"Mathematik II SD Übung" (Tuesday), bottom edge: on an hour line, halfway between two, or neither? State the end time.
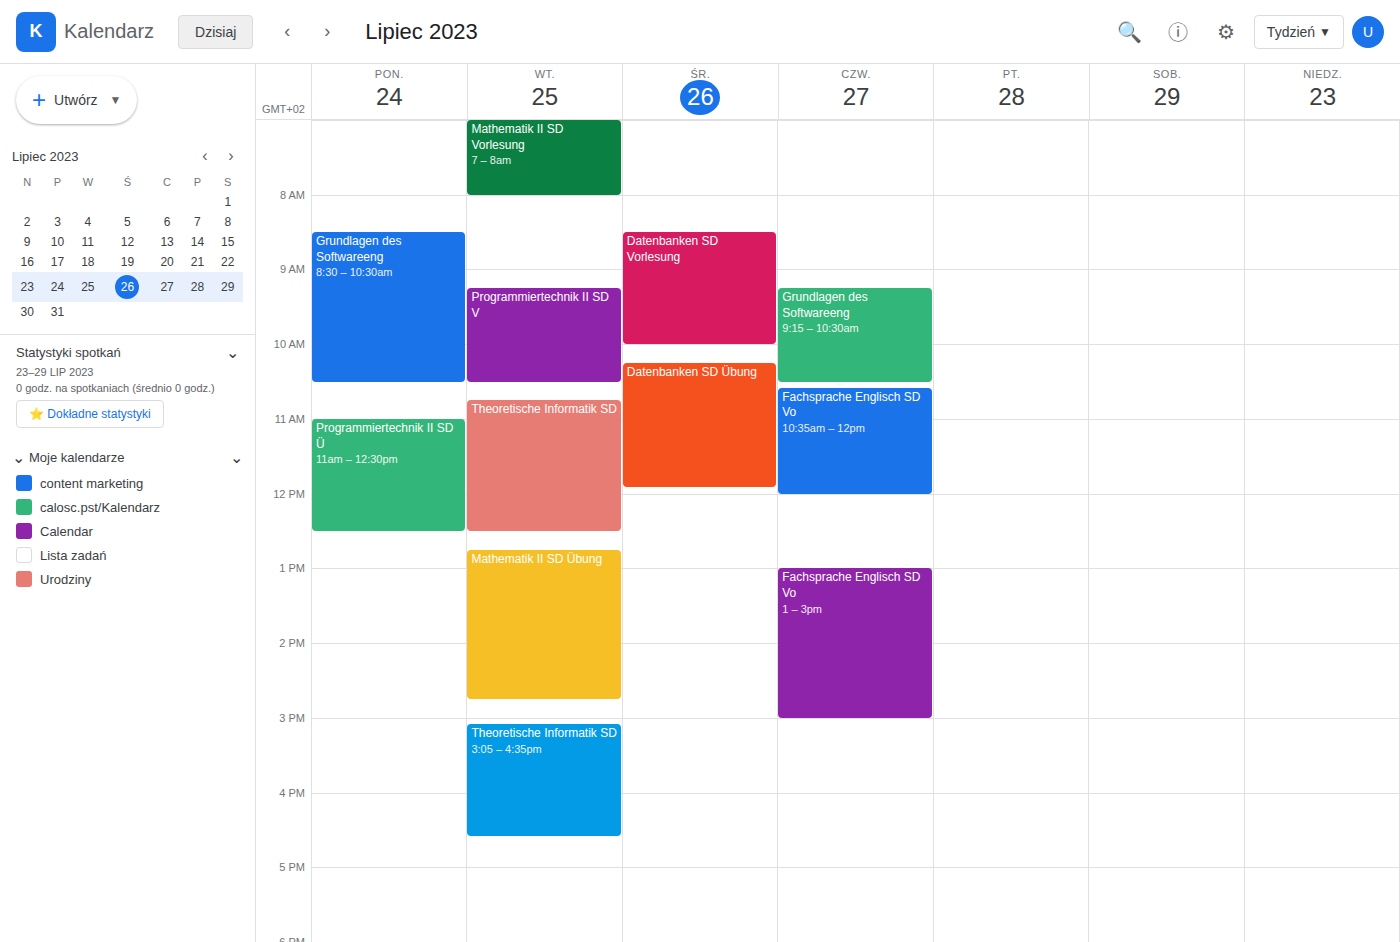
2:45 PM -- neither: three quarters of the way from the 2 PM line to the 3 PM line.